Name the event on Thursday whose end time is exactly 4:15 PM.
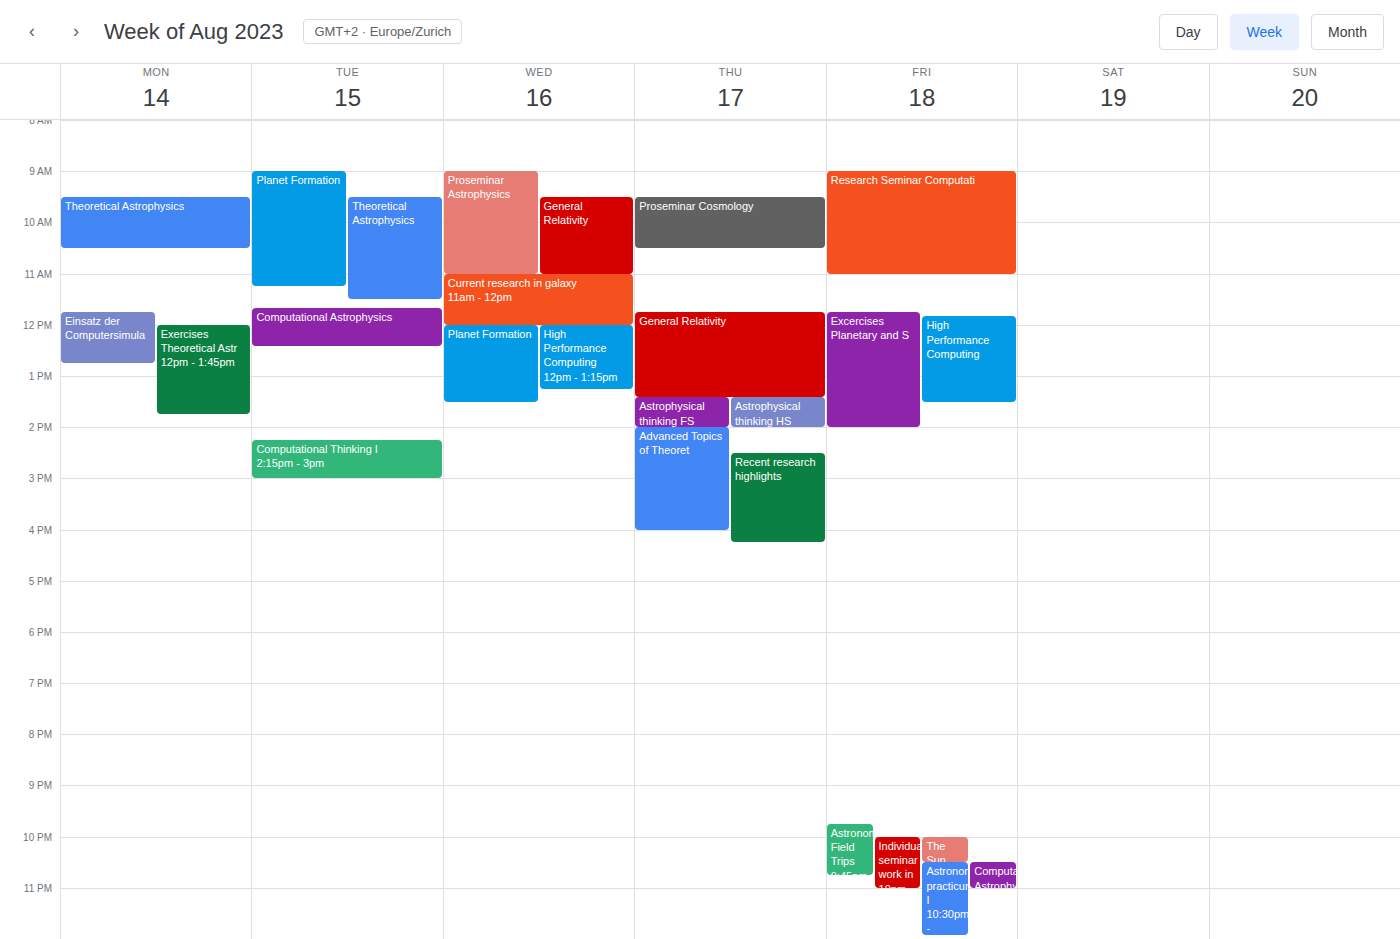
"Recent research highlights"